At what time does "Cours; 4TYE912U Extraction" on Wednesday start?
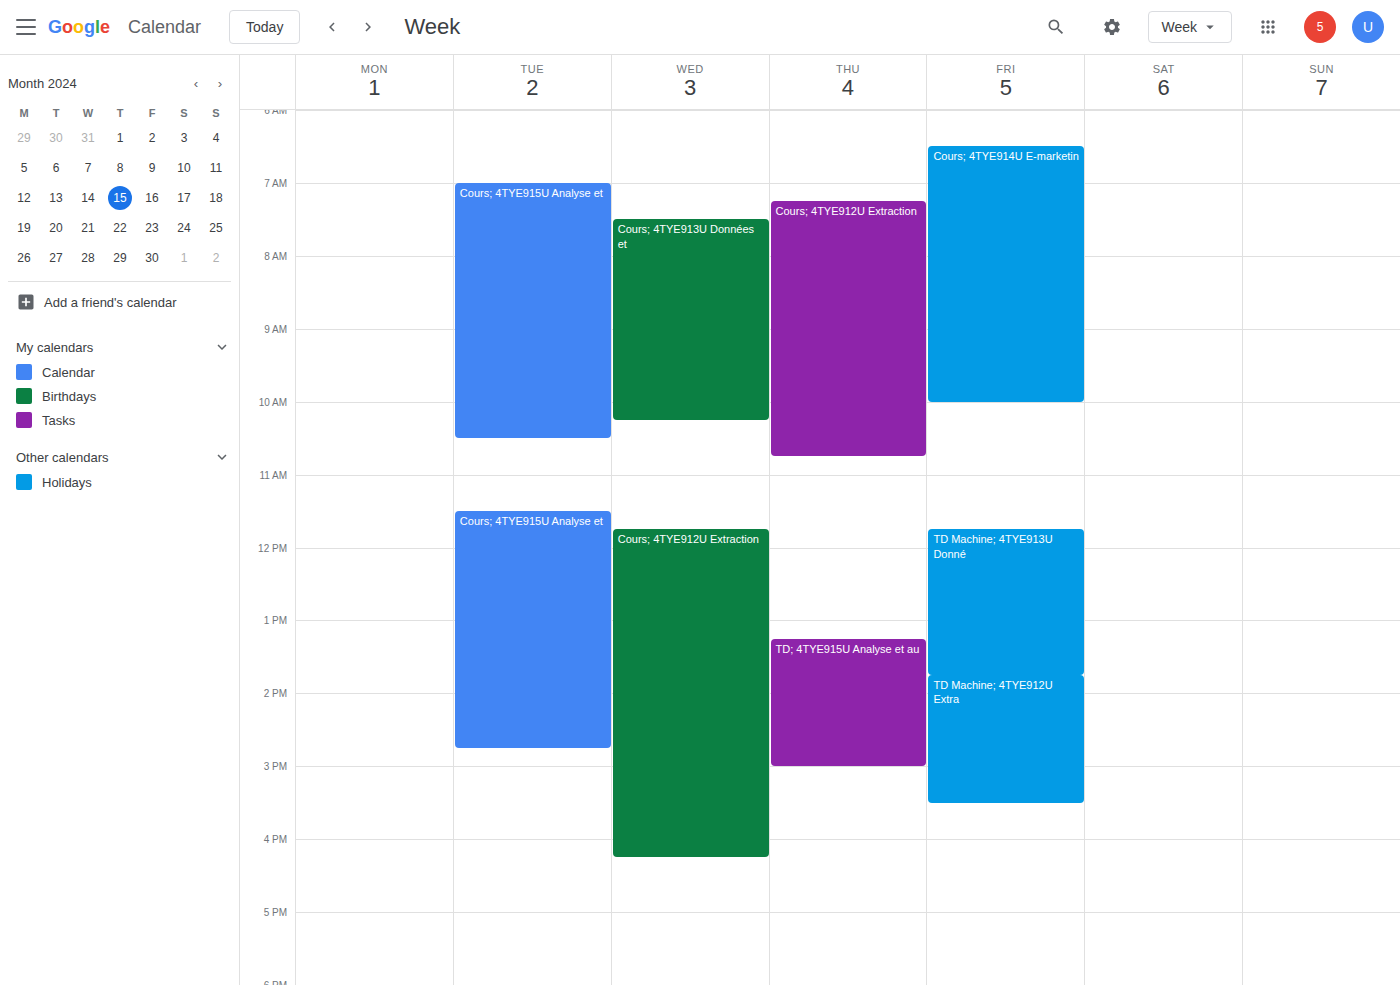
11:45